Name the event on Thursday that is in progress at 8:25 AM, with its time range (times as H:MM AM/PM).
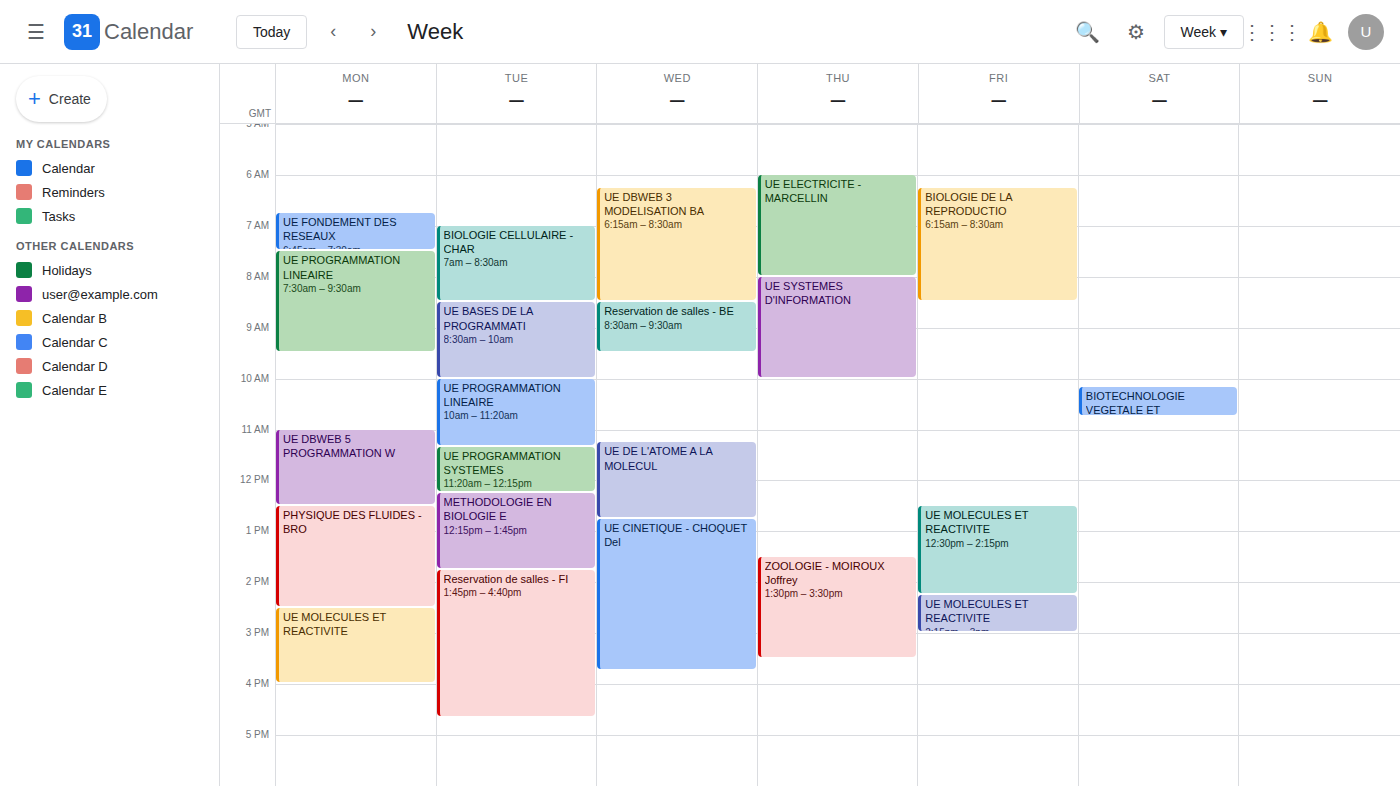
"UE SYSTEMES D'INFORMATION", 8:00 AM to 10:00 AM